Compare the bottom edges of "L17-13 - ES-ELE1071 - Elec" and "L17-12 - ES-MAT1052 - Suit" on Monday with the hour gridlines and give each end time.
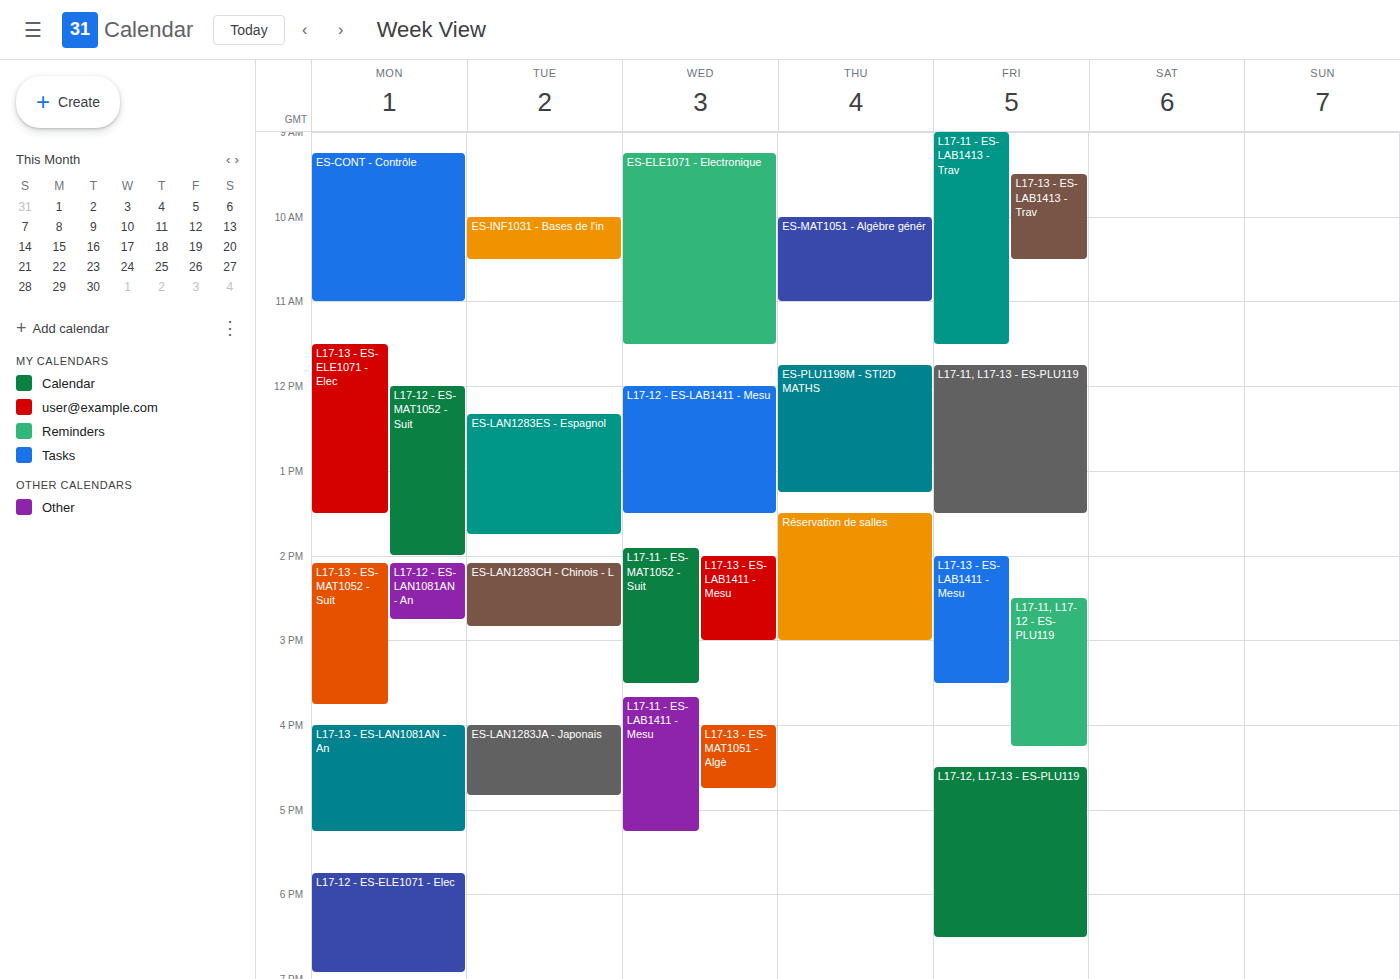
"L17-13 - ES-ELE1071 - Elec": 1:30 PM, halfway between the 1 PM and 2 PM lines. "L17-12 - ES-MAT1052 - Suit": 2:00 PM, exactly on the 2 PM line.